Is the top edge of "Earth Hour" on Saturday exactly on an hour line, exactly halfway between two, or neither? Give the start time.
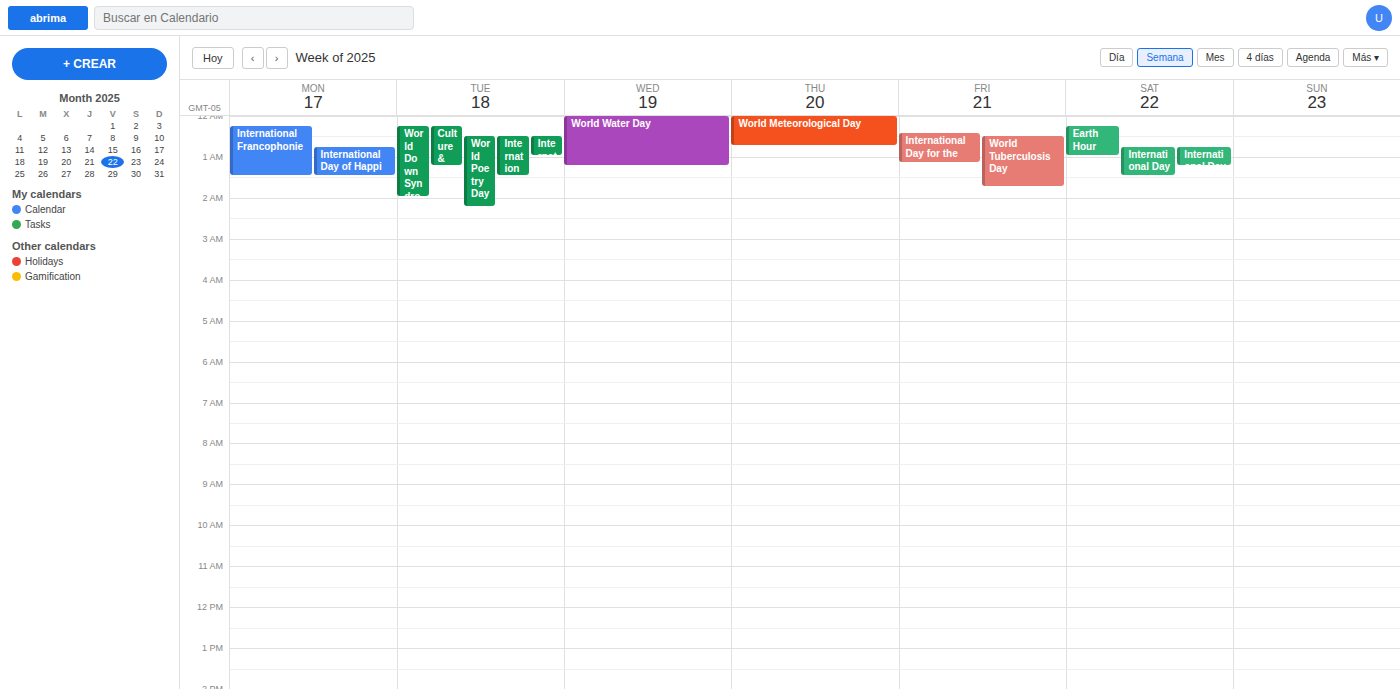
12:15 AM -- neither: a quarter of the way from the 12 AM line to the 1 AM line.